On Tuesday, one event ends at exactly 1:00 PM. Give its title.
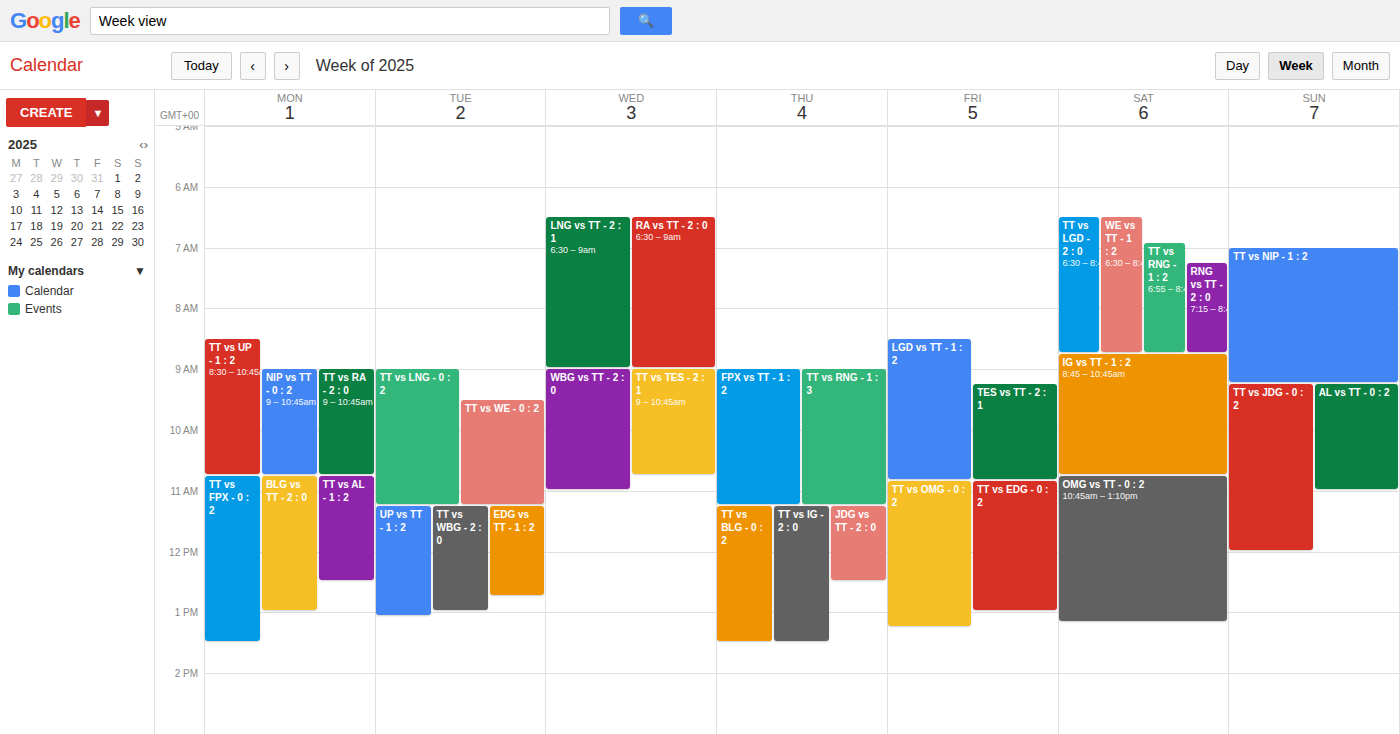
"TT vs WBG - 2 : 0"